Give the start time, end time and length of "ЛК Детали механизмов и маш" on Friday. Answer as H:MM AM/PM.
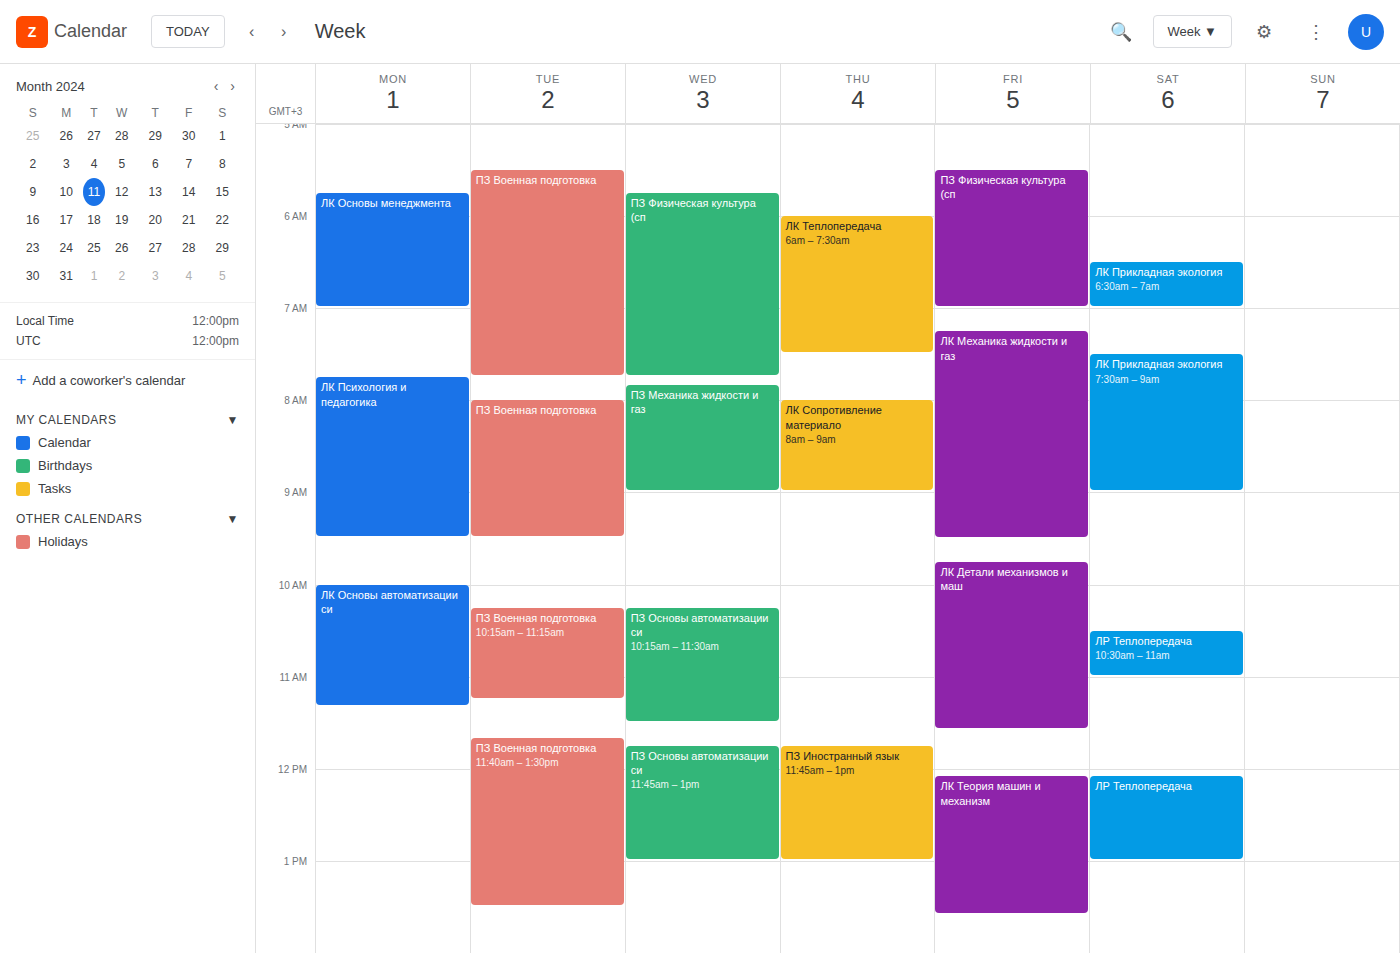
9:45 AM to 11:35 AM, 1 hour 50 minutes